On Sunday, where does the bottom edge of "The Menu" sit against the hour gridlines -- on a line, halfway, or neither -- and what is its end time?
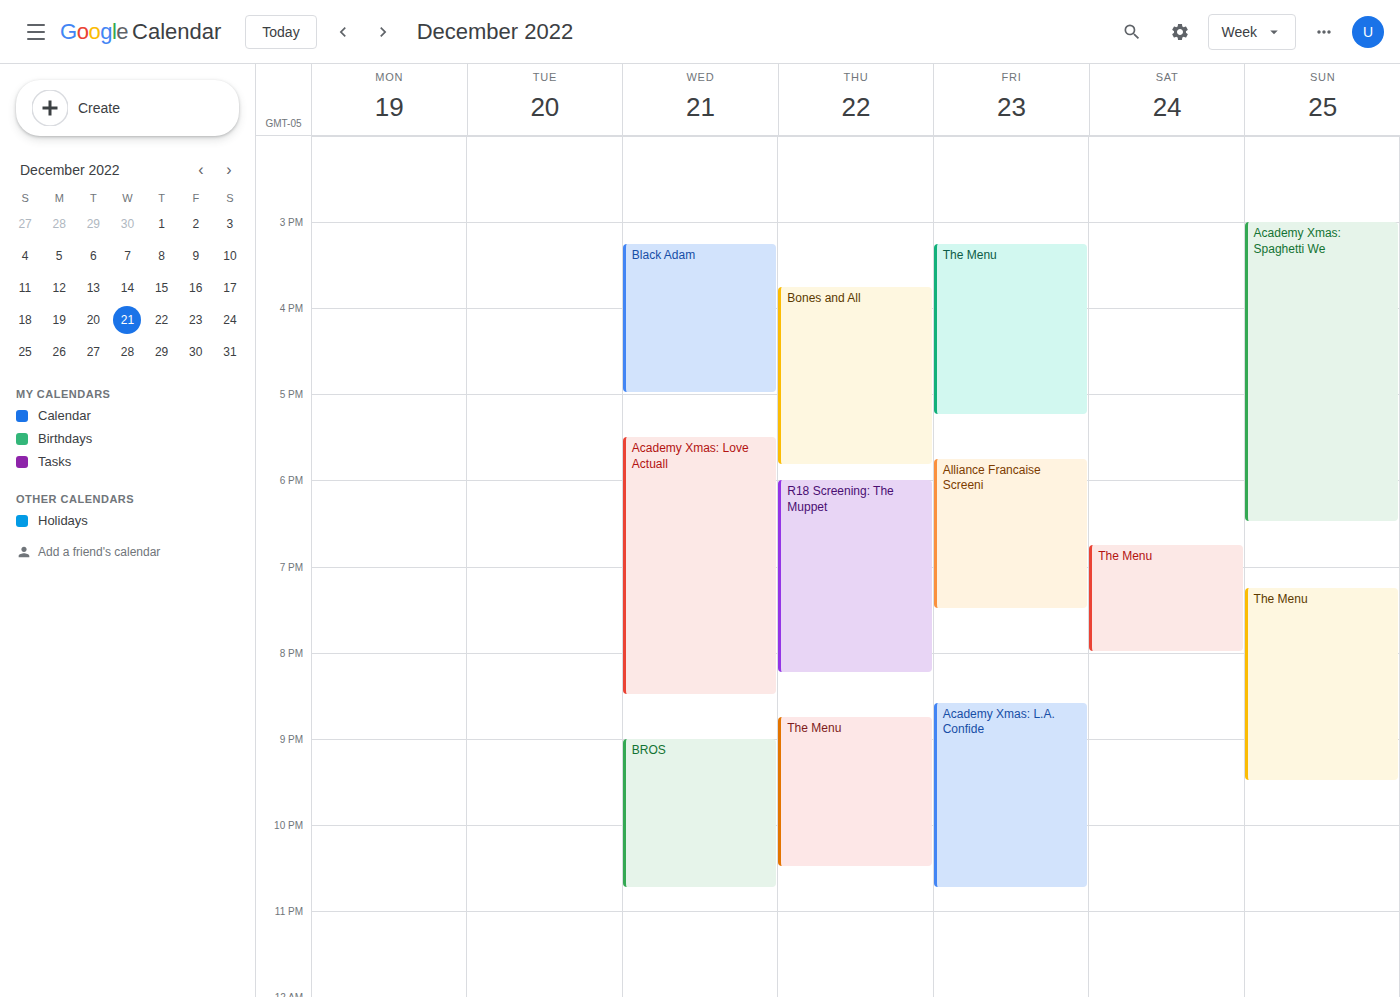
21:30 -- halfway between the 21:00 and 22:00 lines.